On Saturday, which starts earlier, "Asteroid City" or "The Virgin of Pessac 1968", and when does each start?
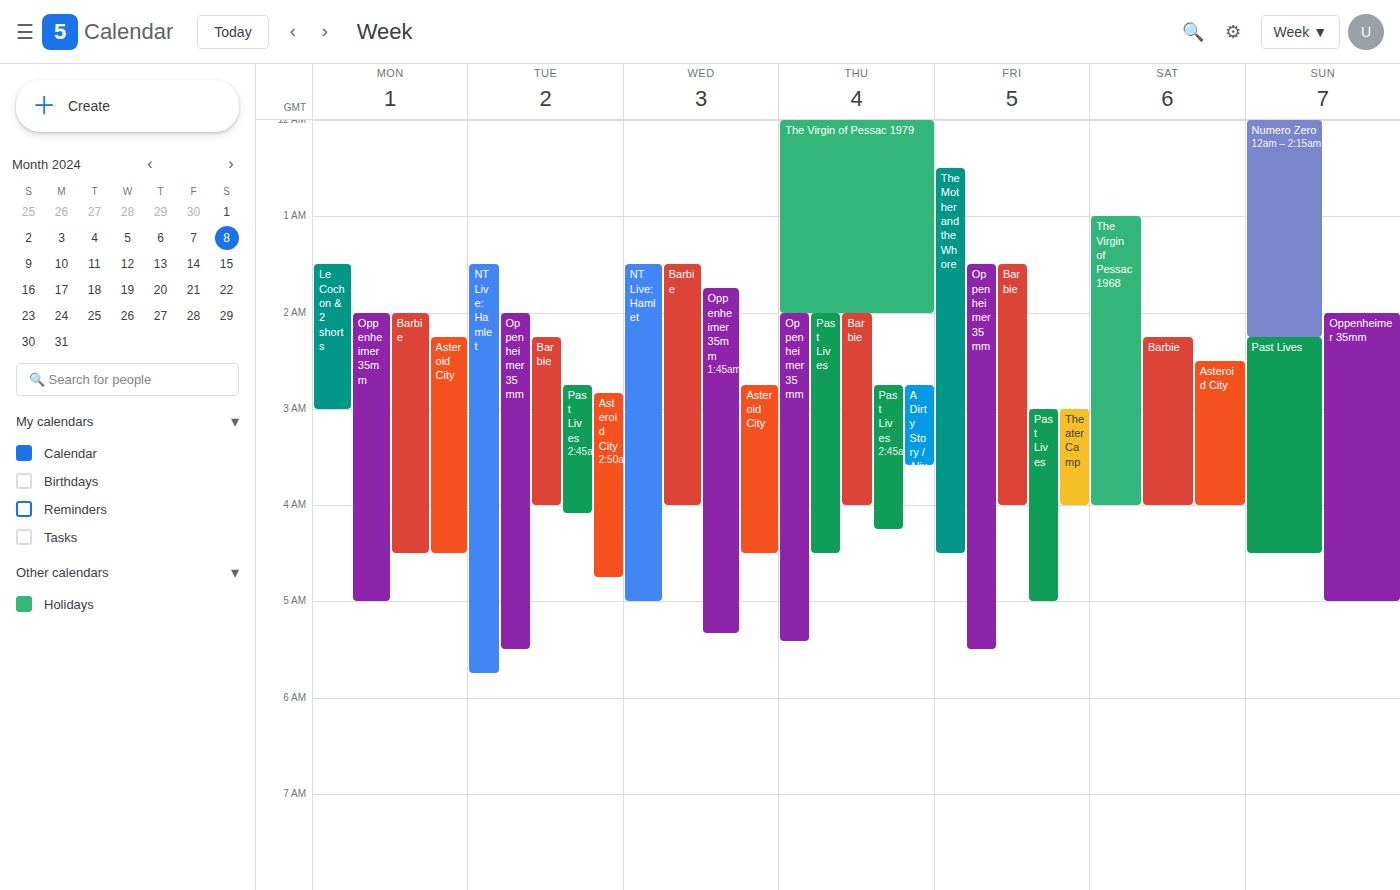
"The Virgin of Pessac 1968" 1:00 AM; "Asteroid City" 2:30 AM.